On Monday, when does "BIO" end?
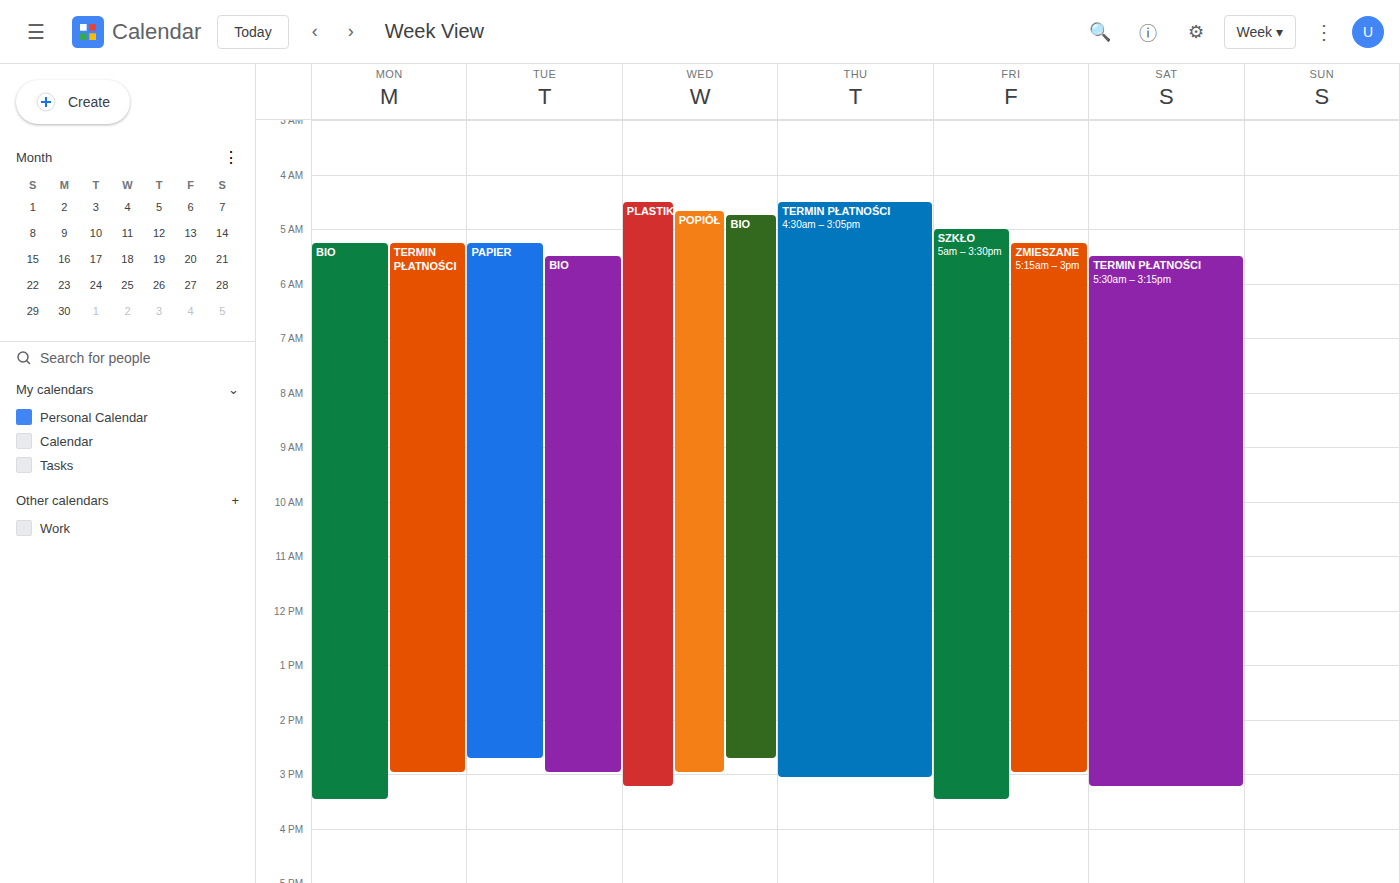
3:30 PM